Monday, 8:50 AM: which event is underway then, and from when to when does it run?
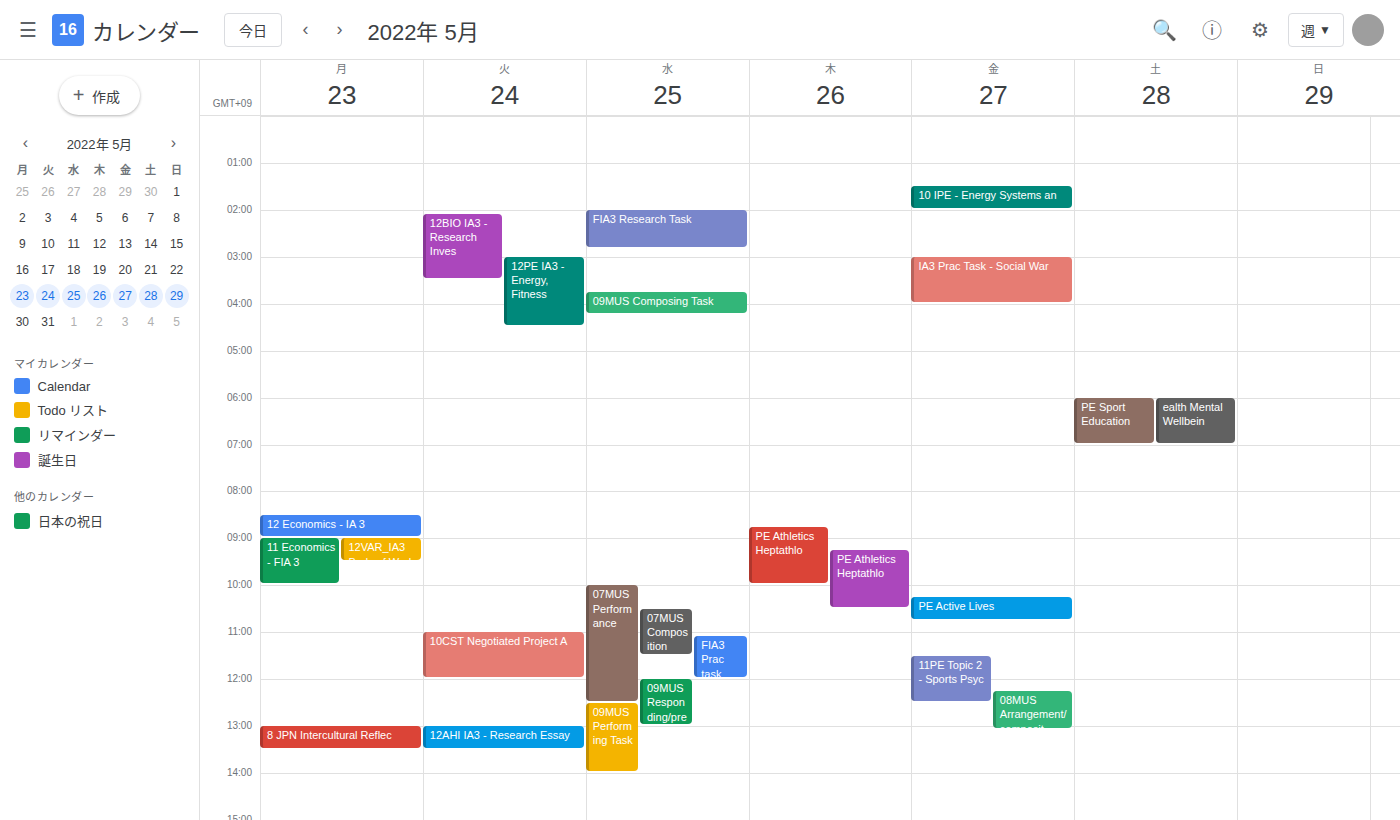
"12 Economics - IA 3", 8:30 AM to 9:00 AM